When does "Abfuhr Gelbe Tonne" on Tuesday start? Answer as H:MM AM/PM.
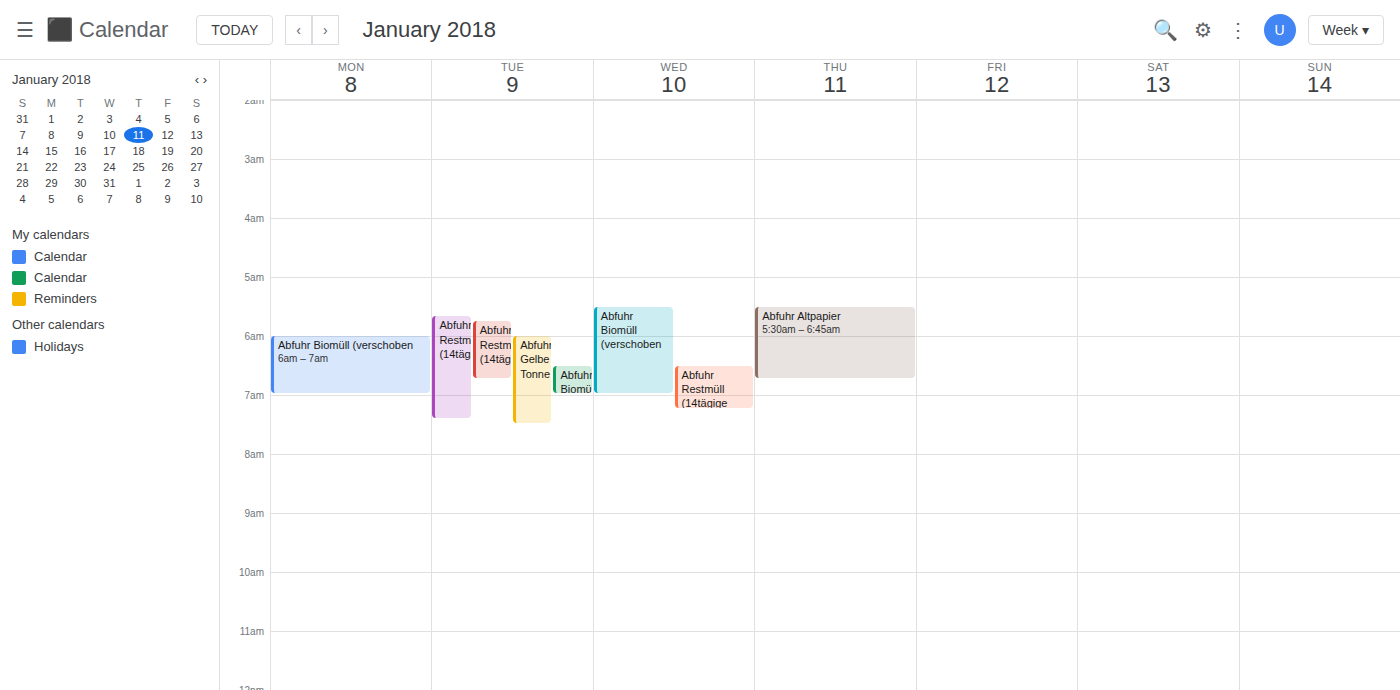
6:00 AM